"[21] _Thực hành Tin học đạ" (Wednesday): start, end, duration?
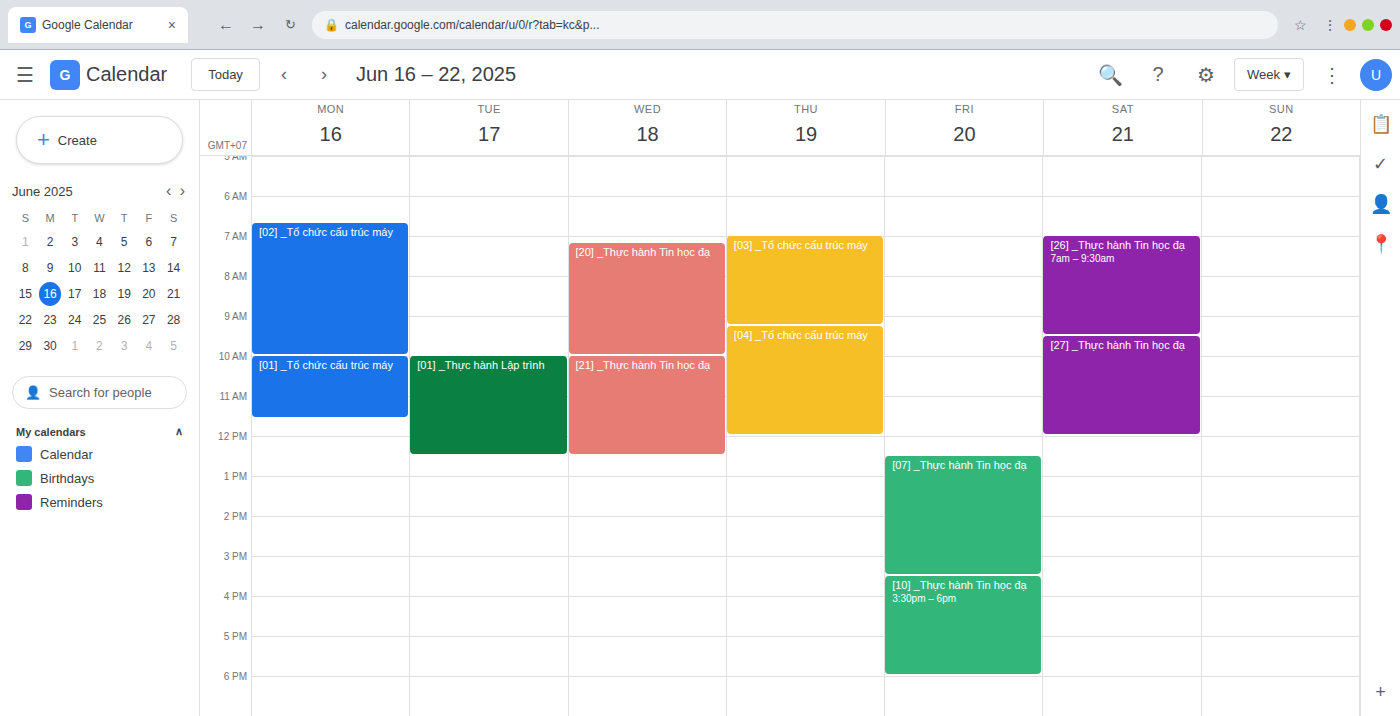
10:00 AM to 12:30 PM, 2 hours 30 minutes